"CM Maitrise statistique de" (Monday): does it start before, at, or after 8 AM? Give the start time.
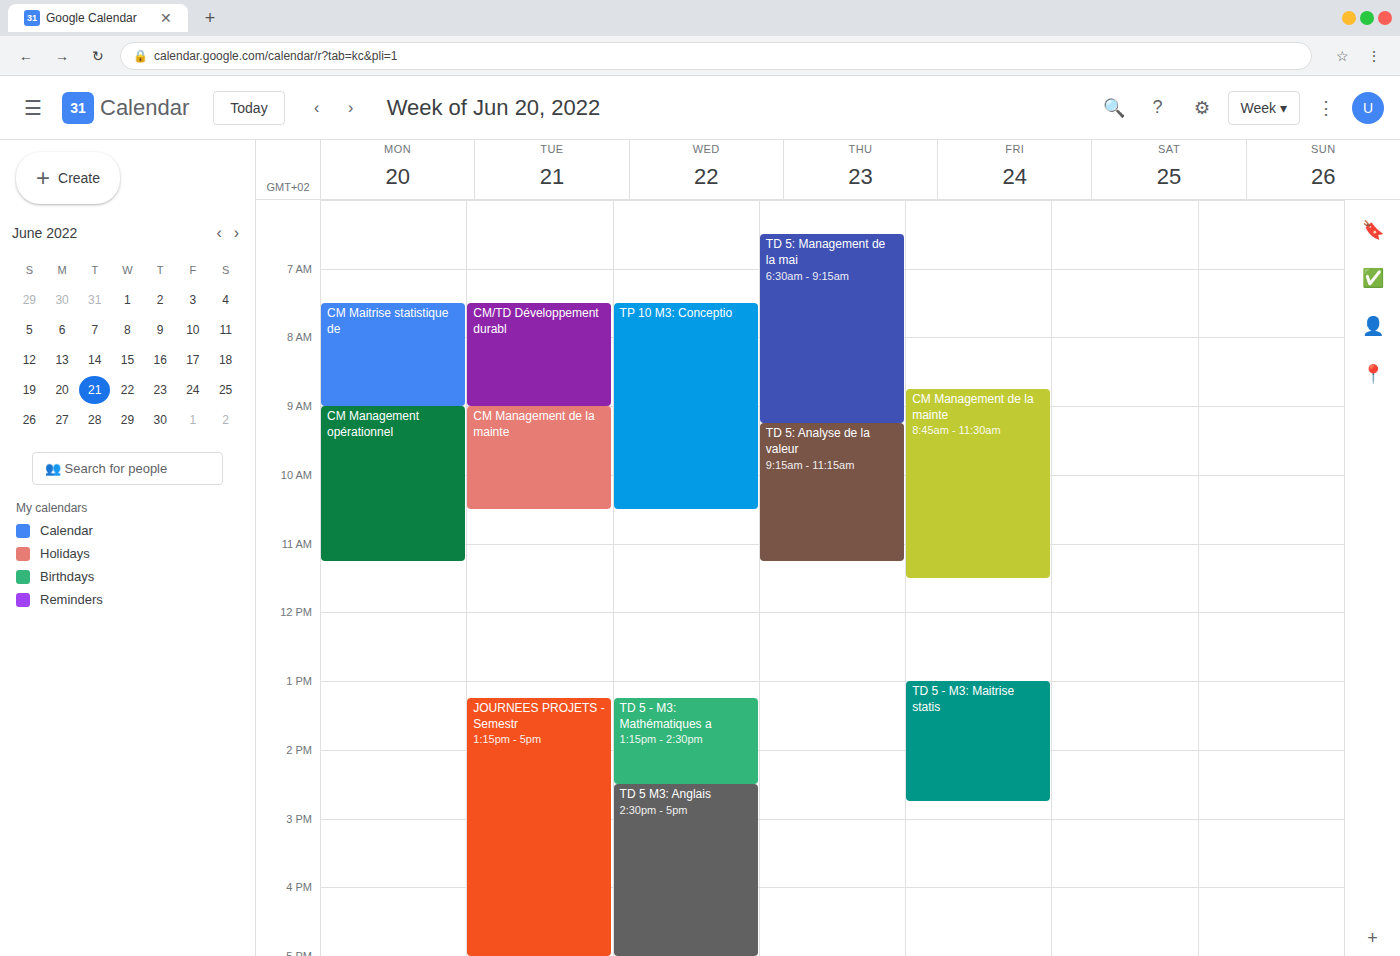
7:30 AM -- before 8 AM, 30 minutes above the 8 AM line.